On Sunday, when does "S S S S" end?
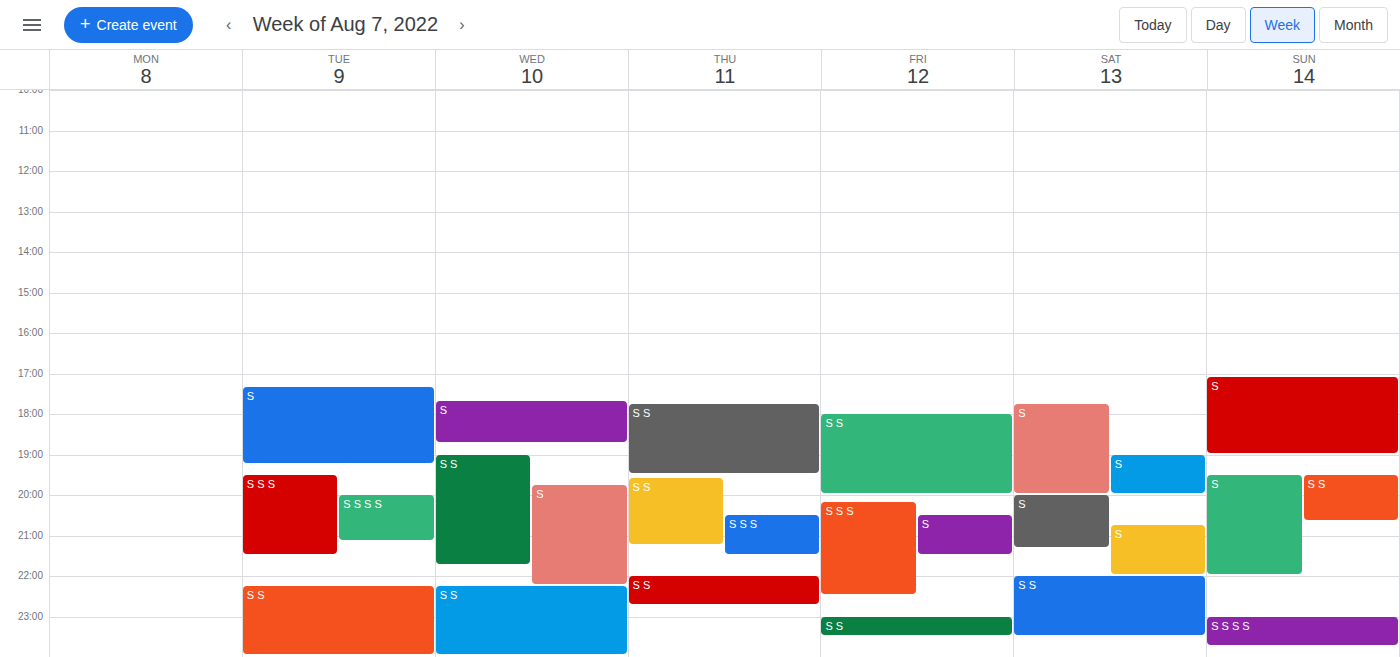
11:45 PM